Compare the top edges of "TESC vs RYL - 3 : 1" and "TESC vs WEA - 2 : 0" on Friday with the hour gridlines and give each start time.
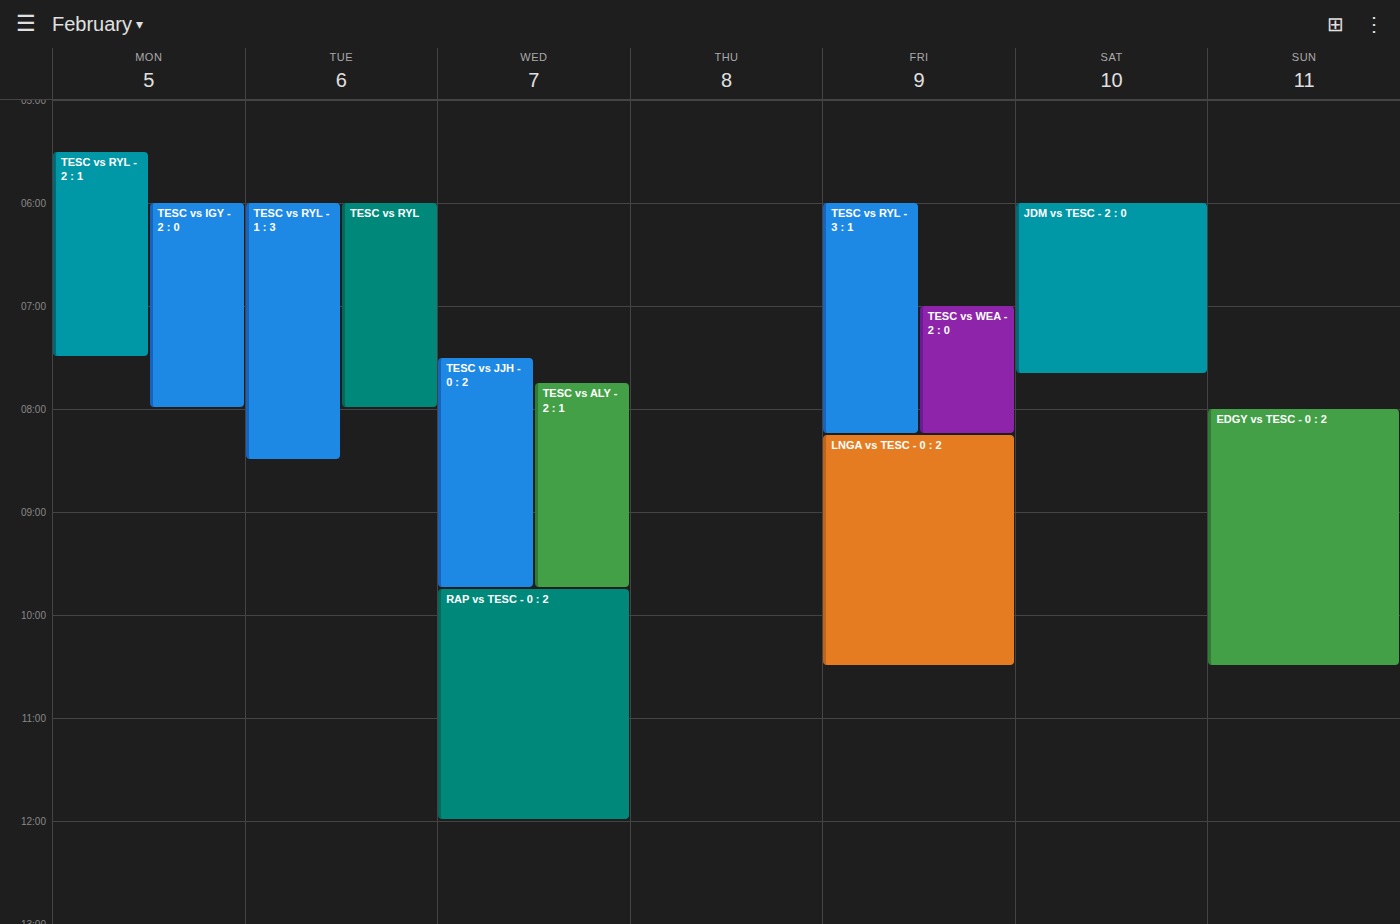
"TESC vs RYL - 3 : 1": 6:00 AM, exactly on the 6 AM line. "TESC vs WEA - 2 : 0": 7:00 AM, exactly on the 7 AM line.